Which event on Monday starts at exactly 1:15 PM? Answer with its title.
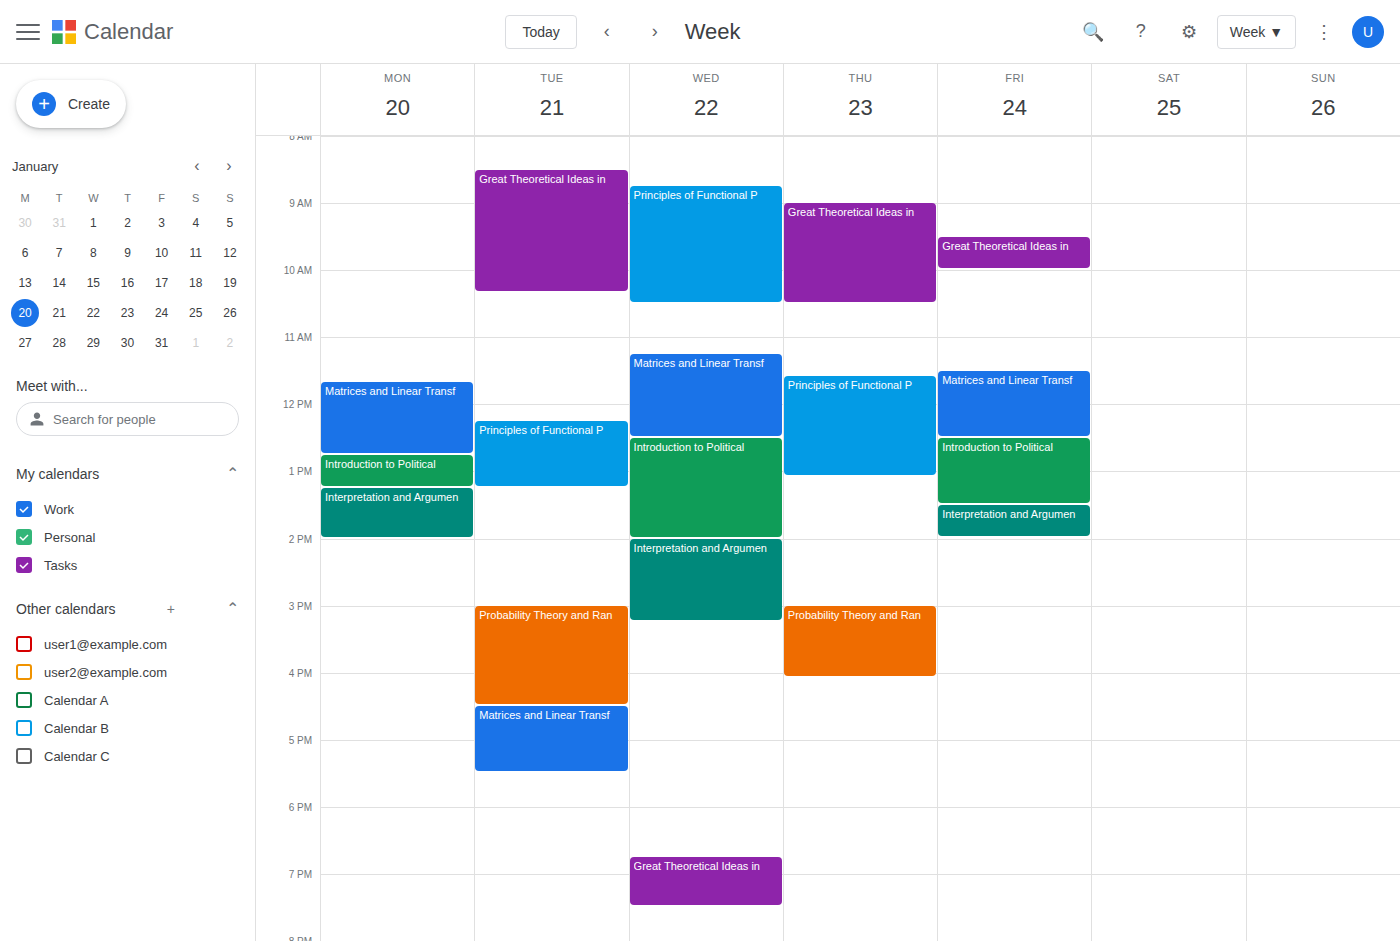
"Interpretation and Argumen"